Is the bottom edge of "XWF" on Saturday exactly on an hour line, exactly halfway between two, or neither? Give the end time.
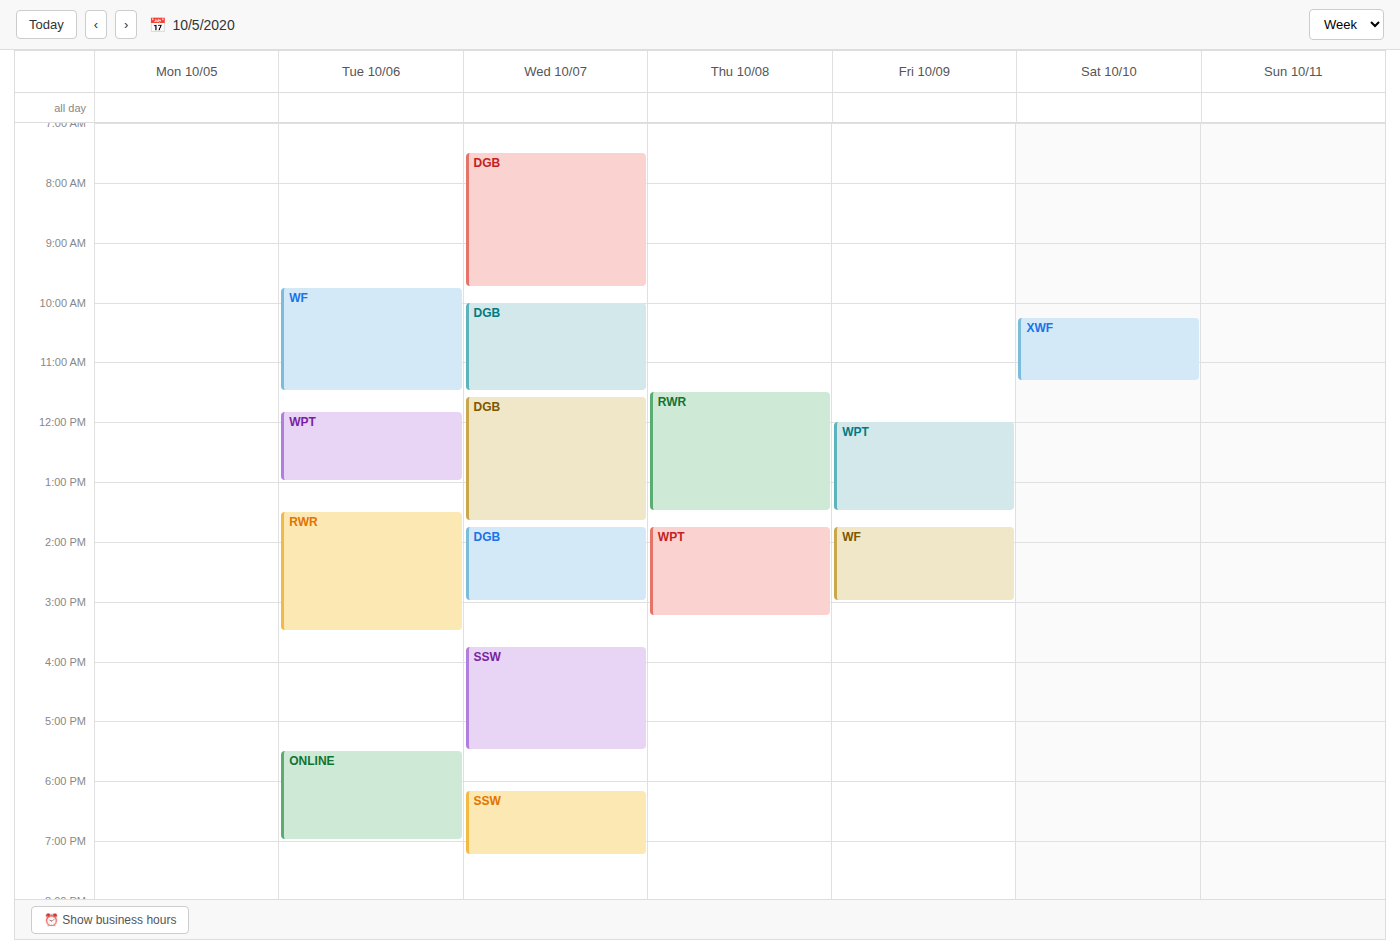
11:20 AM -- neither: 20 minutes below the 11 AM line and 40 minutes above the 12 PM line.